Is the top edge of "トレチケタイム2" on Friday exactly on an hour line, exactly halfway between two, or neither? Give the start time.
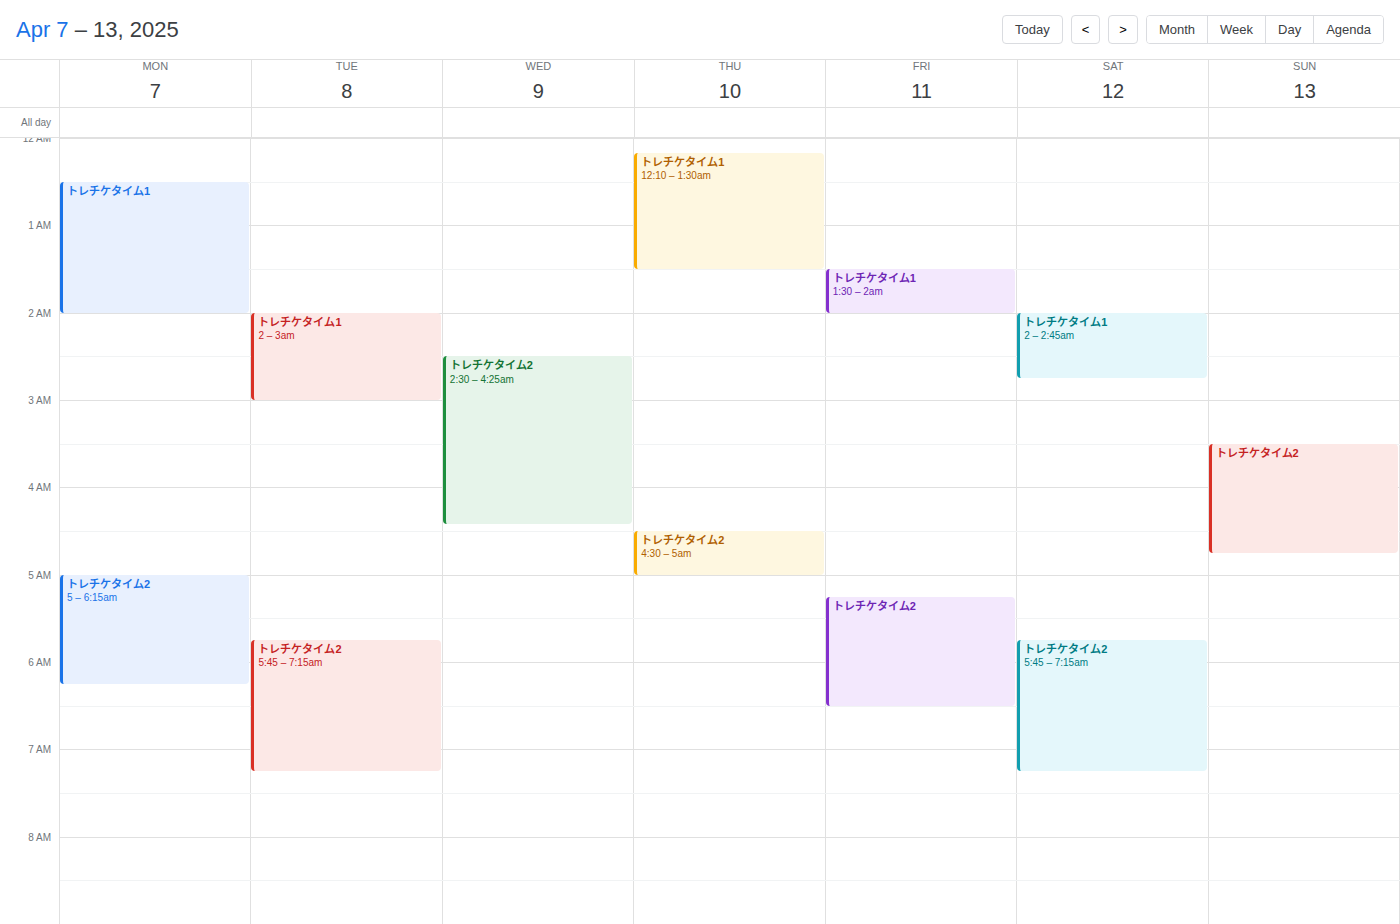
5:15 AM -- neither: a quarter of the way from the 5 AM line to the 6 AM line.